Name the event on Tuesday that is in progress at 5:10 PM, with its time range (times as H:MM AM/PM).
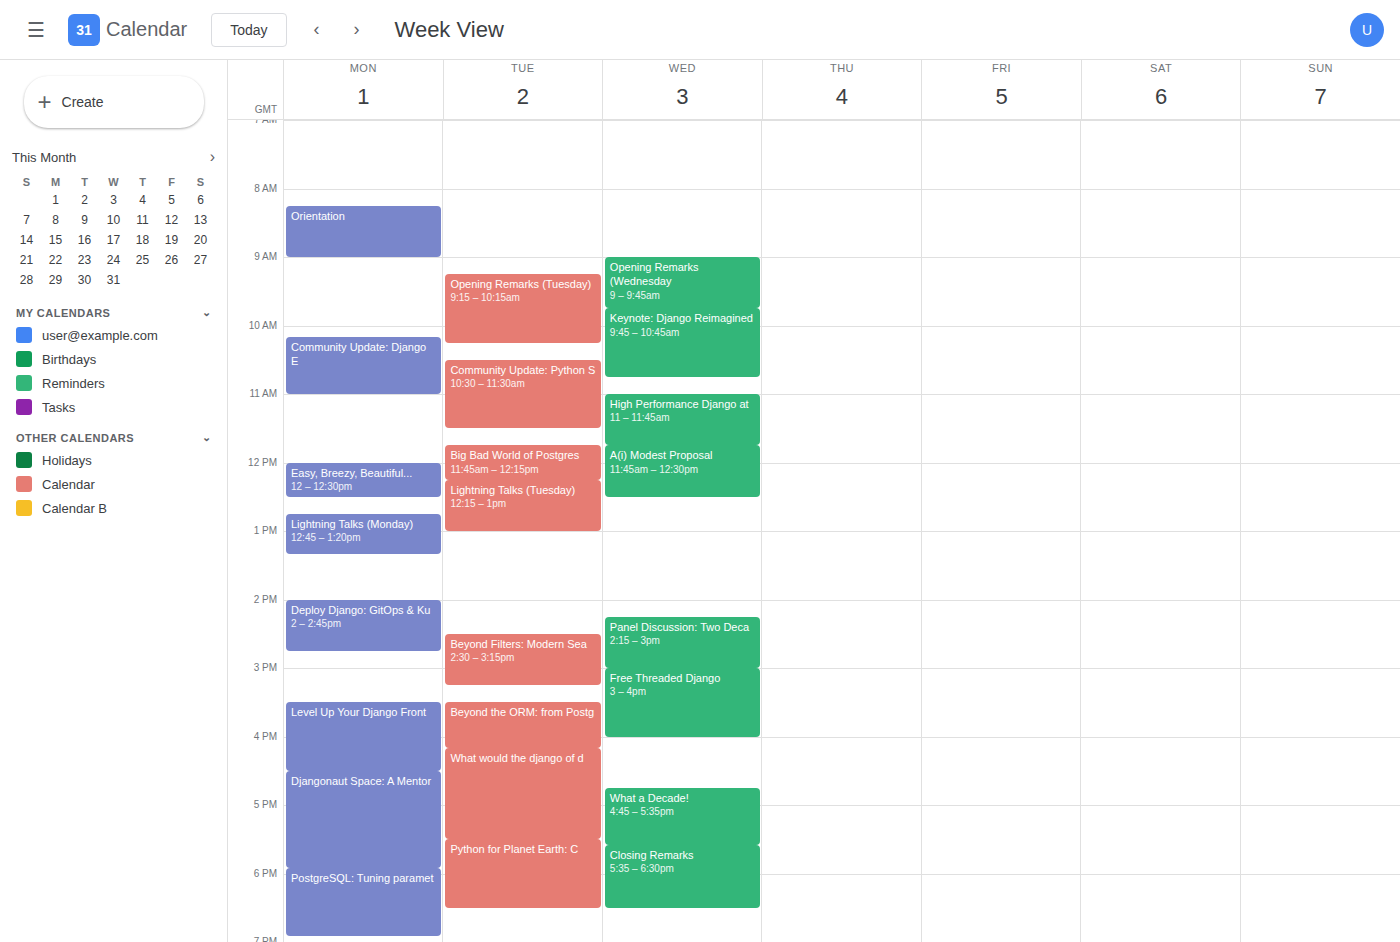
"What would the django of d", 4:10 PM to 5:30 PM